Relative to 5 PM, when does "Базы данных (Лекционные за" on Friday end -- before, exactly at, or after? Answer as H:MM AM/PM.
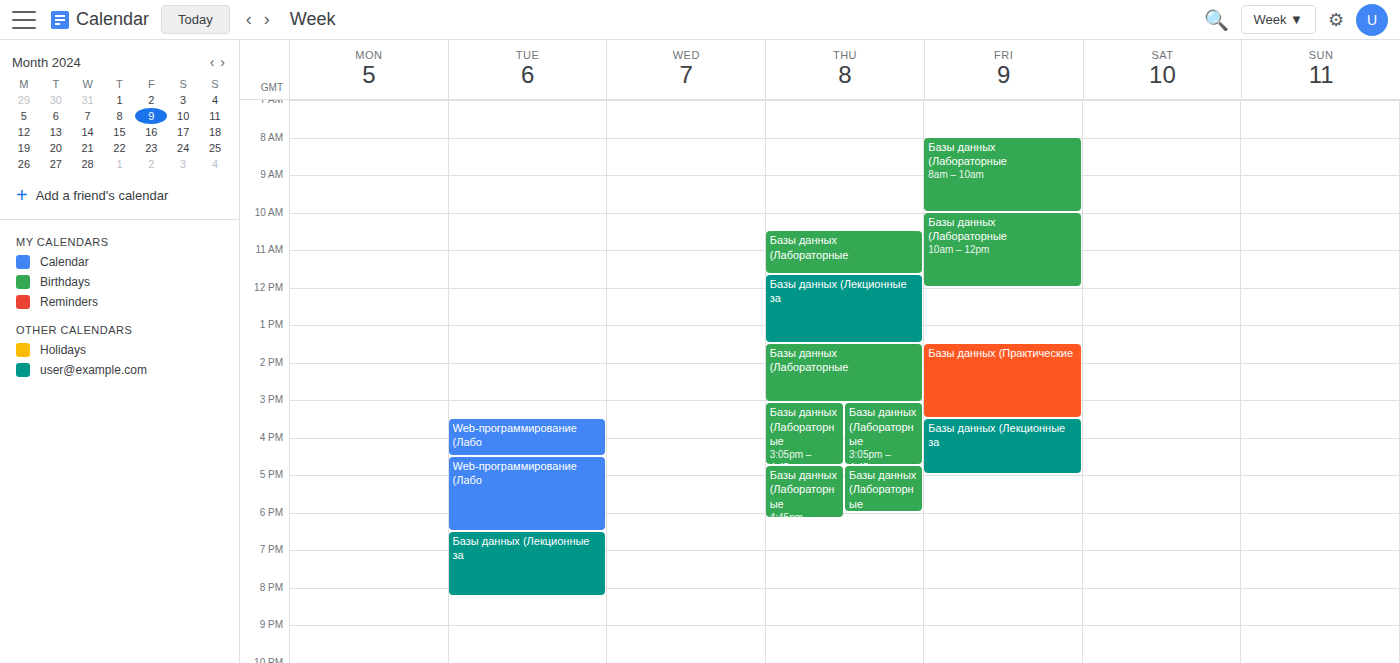
5:00 PM -- exactly at 5 PM, on the 5 PM line.